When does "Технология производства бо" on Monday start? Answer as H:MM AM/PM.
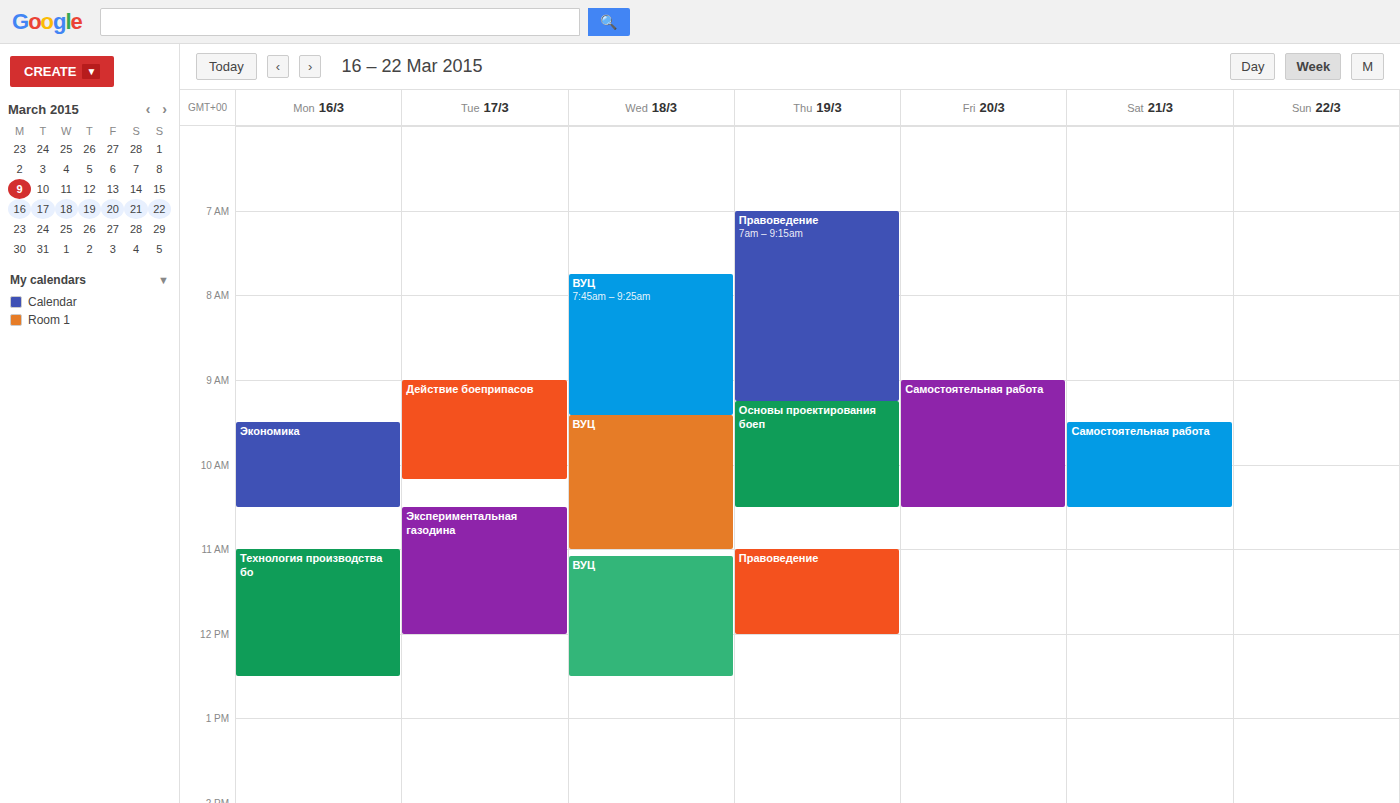
11:00 AM